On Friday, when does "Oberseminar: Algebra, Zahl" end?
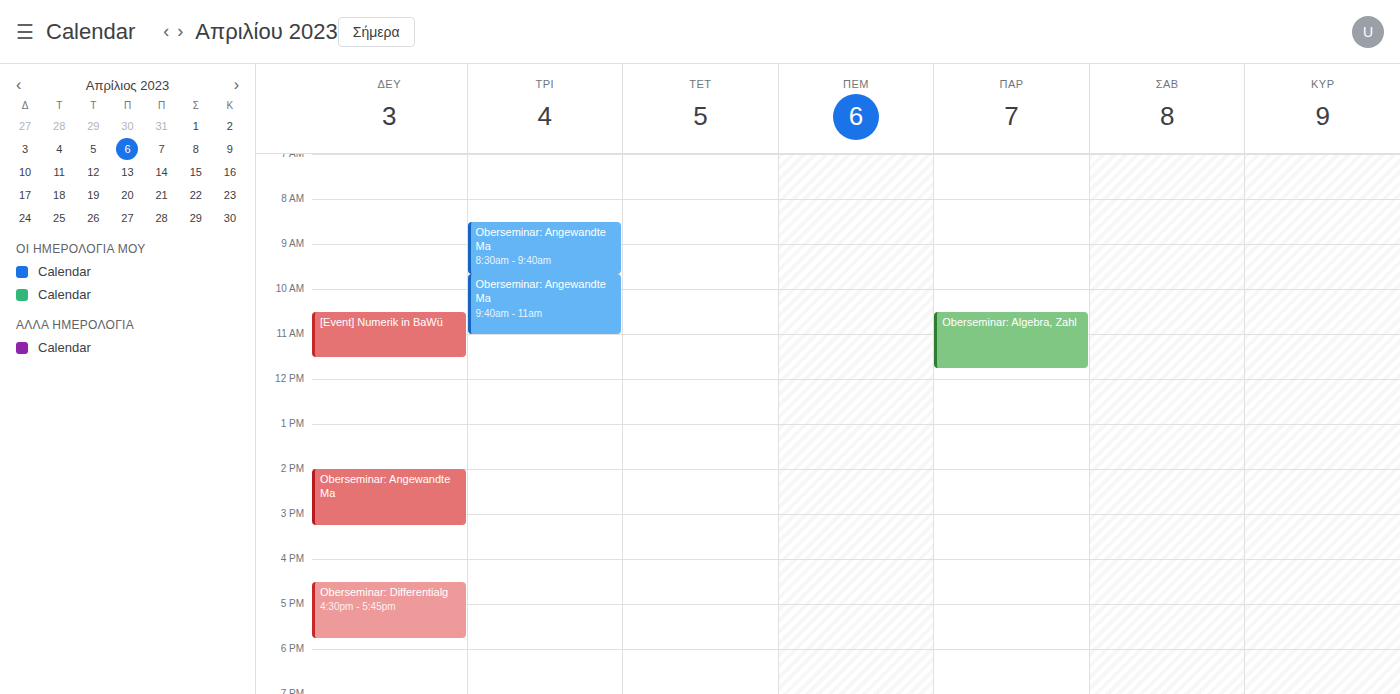
11:45 AM